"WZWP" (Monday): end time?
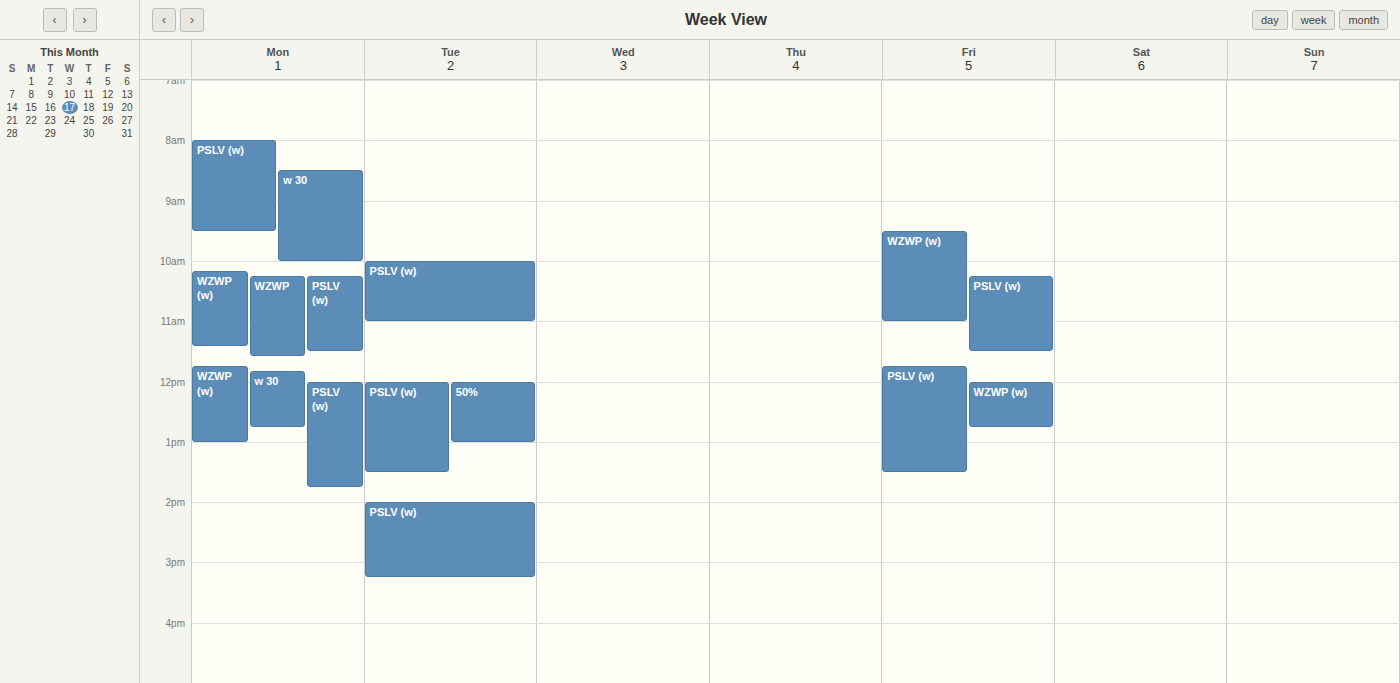
11:35 AM